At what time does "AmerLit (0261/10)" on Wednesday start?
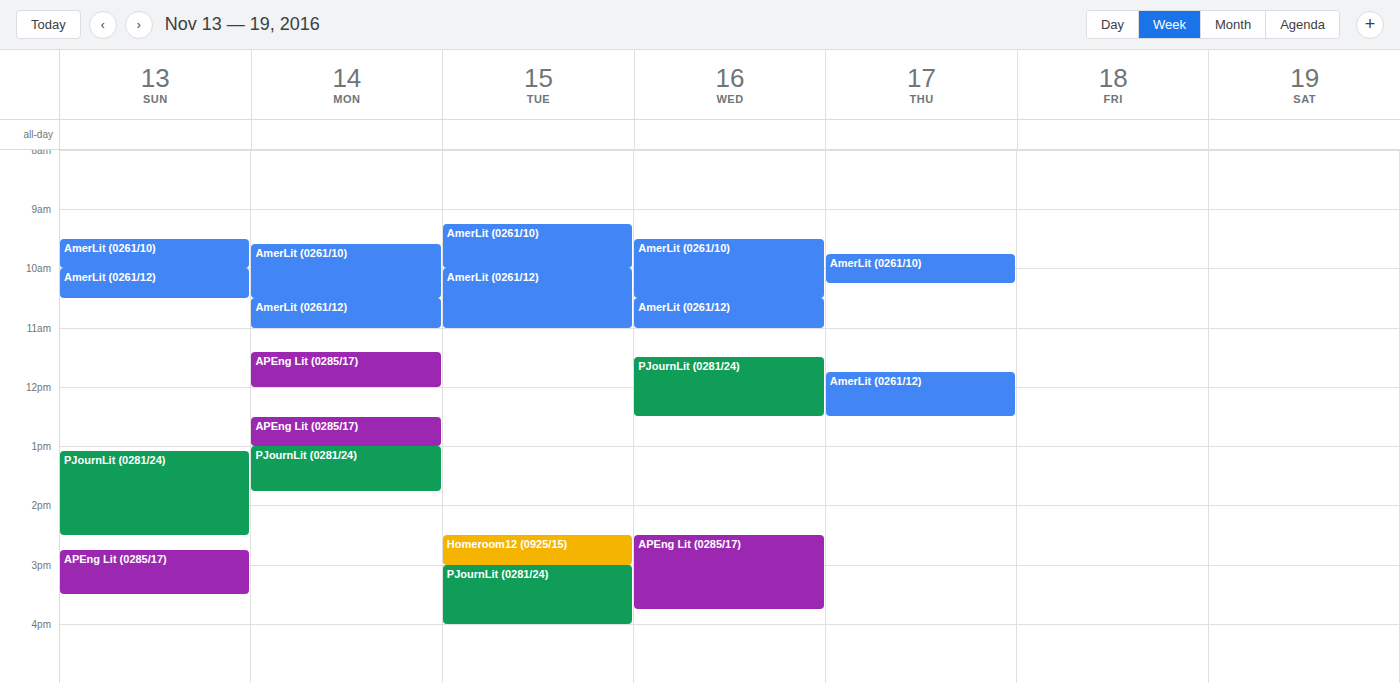
9:30 AM